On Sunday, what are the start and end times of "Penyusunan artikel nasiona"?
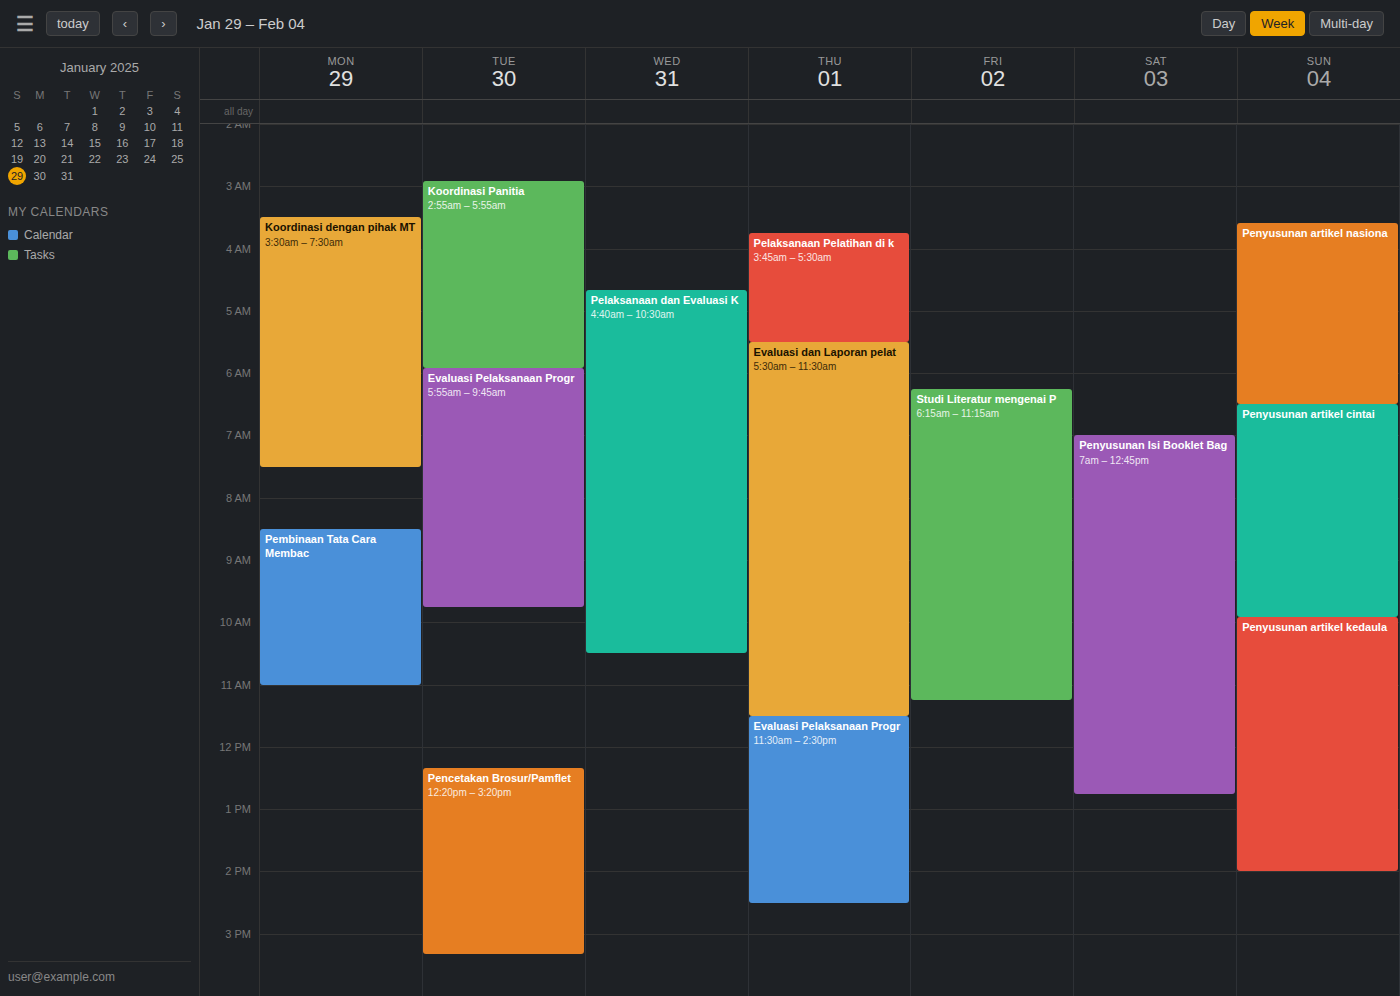
03:35 to 06:30